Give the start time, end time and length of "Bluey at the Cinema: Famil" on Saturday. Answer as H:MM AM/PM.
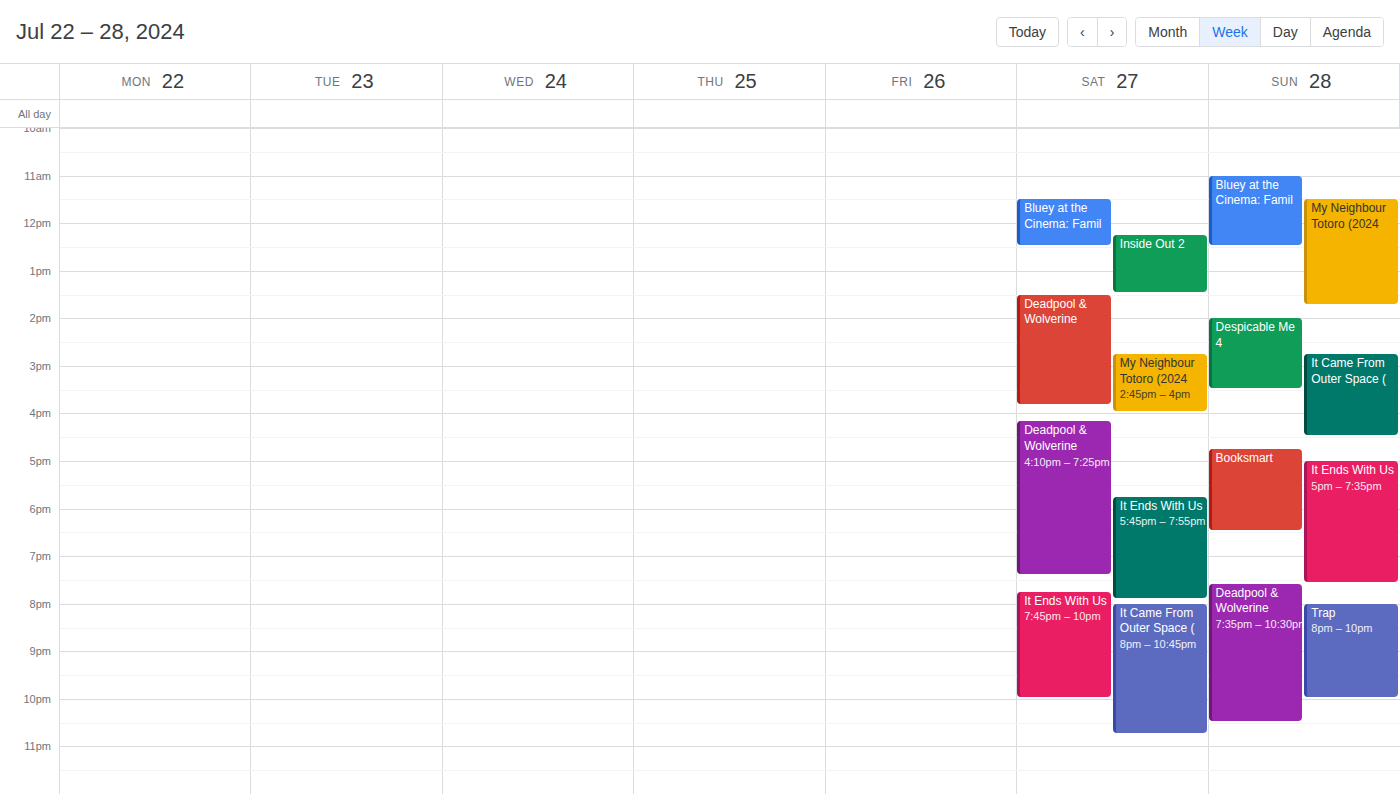
11:30 AM to 12:30 PM, 1 hour